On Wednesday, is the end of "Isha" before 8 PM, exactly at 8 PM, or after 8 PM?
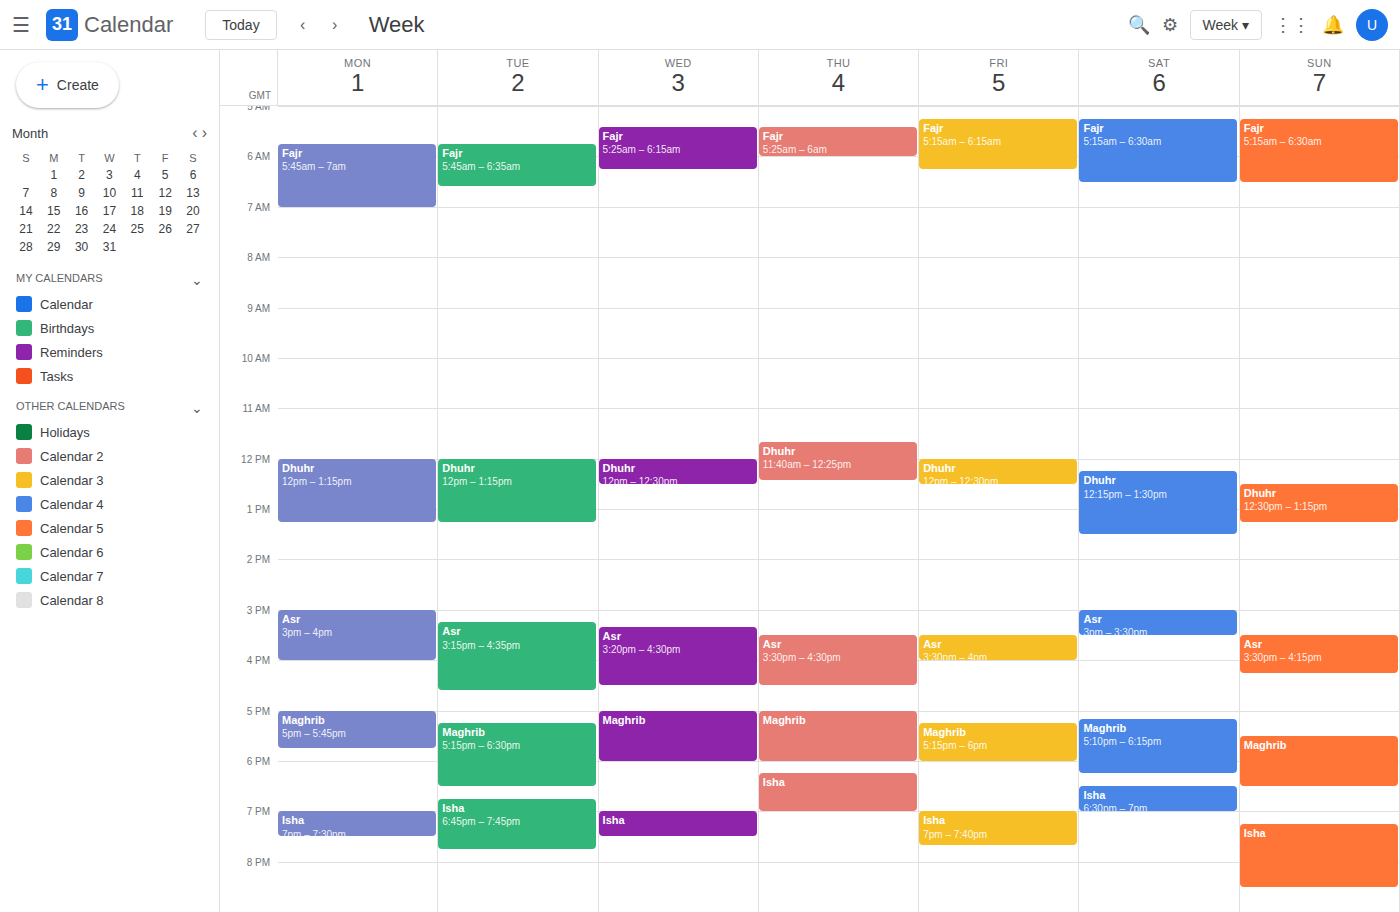
7:30 PM -- before 8 PM, 30 minutes above the 8 PM line.